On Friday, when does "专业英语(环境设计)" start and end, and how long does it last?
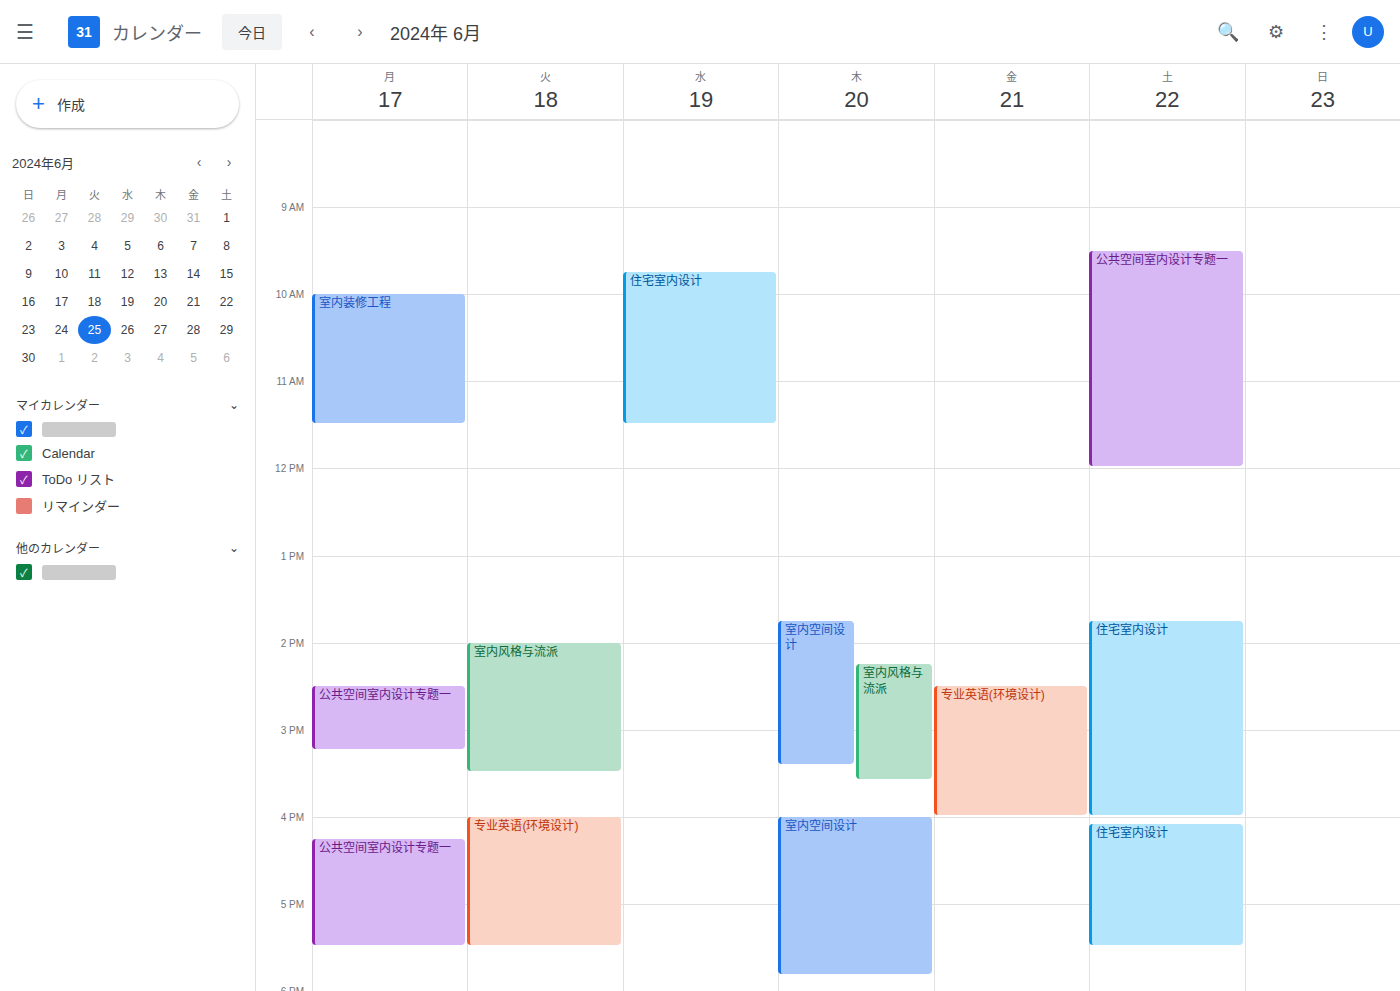
2:30 PM to 4:00 PM, 1 hour 30 minutes